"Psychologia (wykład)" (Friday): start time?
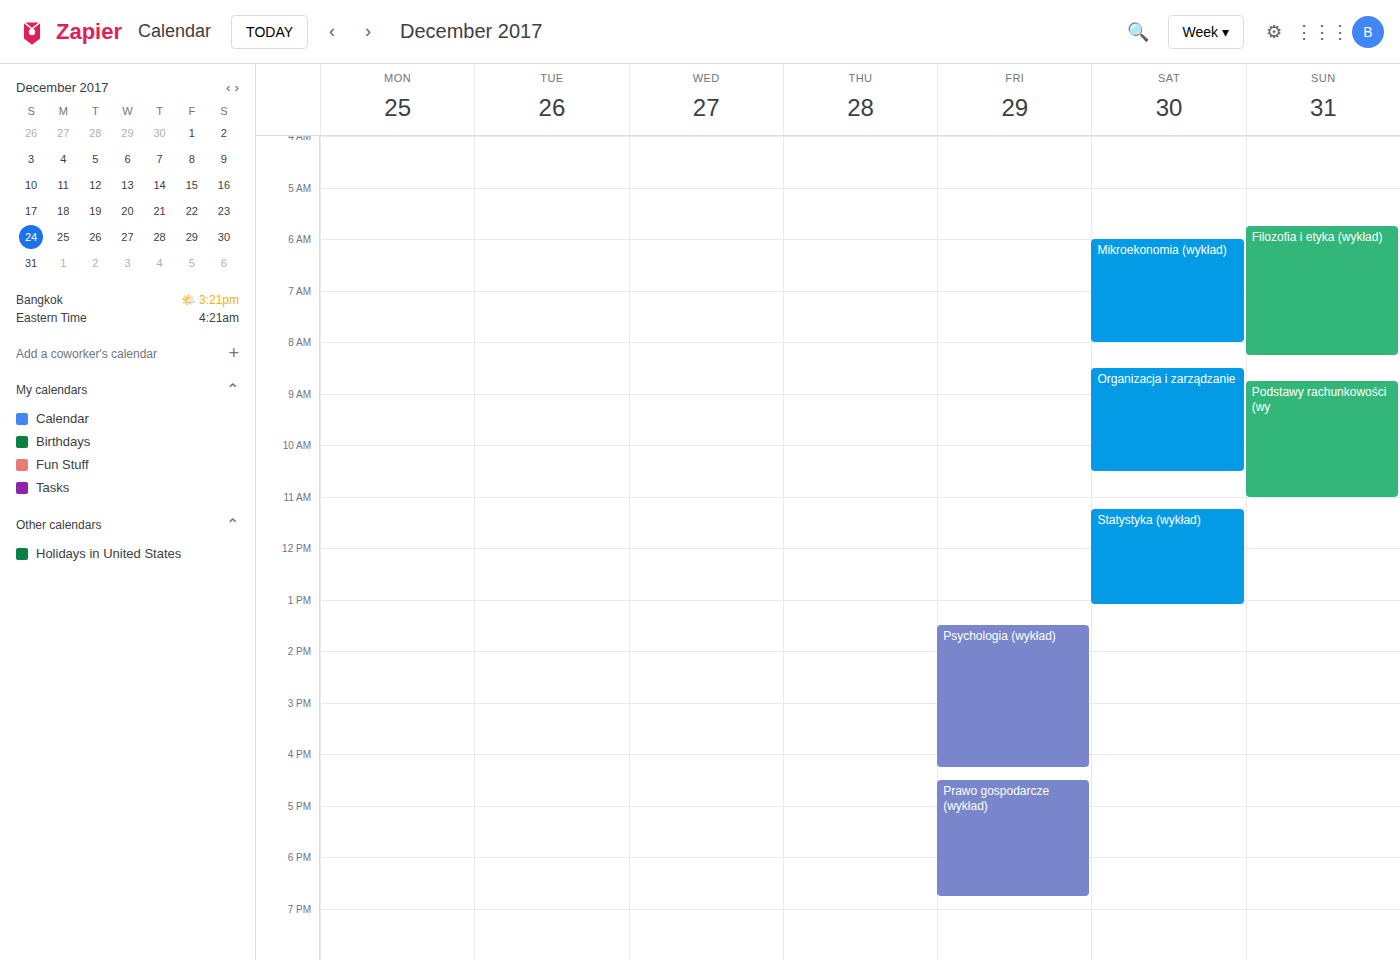
1:30 PM